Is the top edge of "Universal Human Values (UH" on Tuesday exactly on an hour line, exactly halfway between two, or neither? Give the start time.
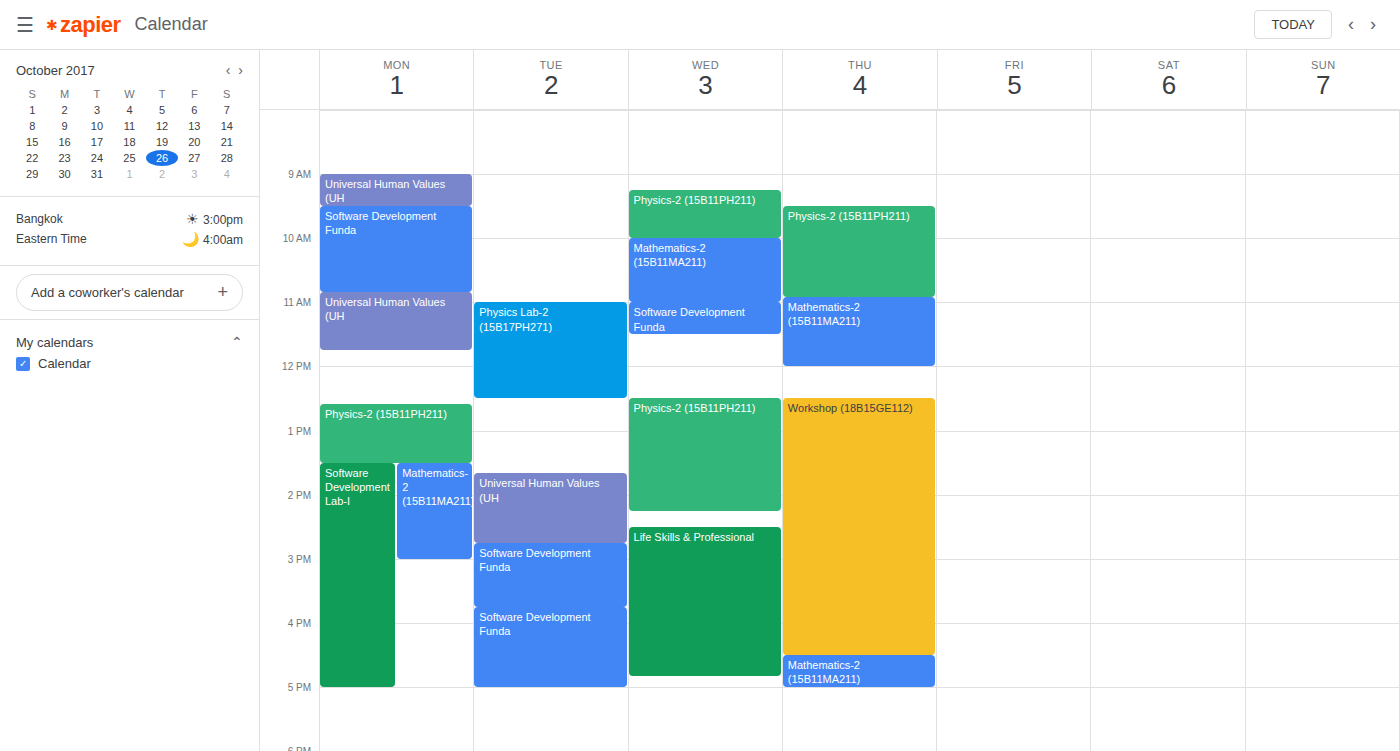
1:40 PM -- neither: 40 minutes below the 1 PM line and 20 minutes above the 2 PM line.